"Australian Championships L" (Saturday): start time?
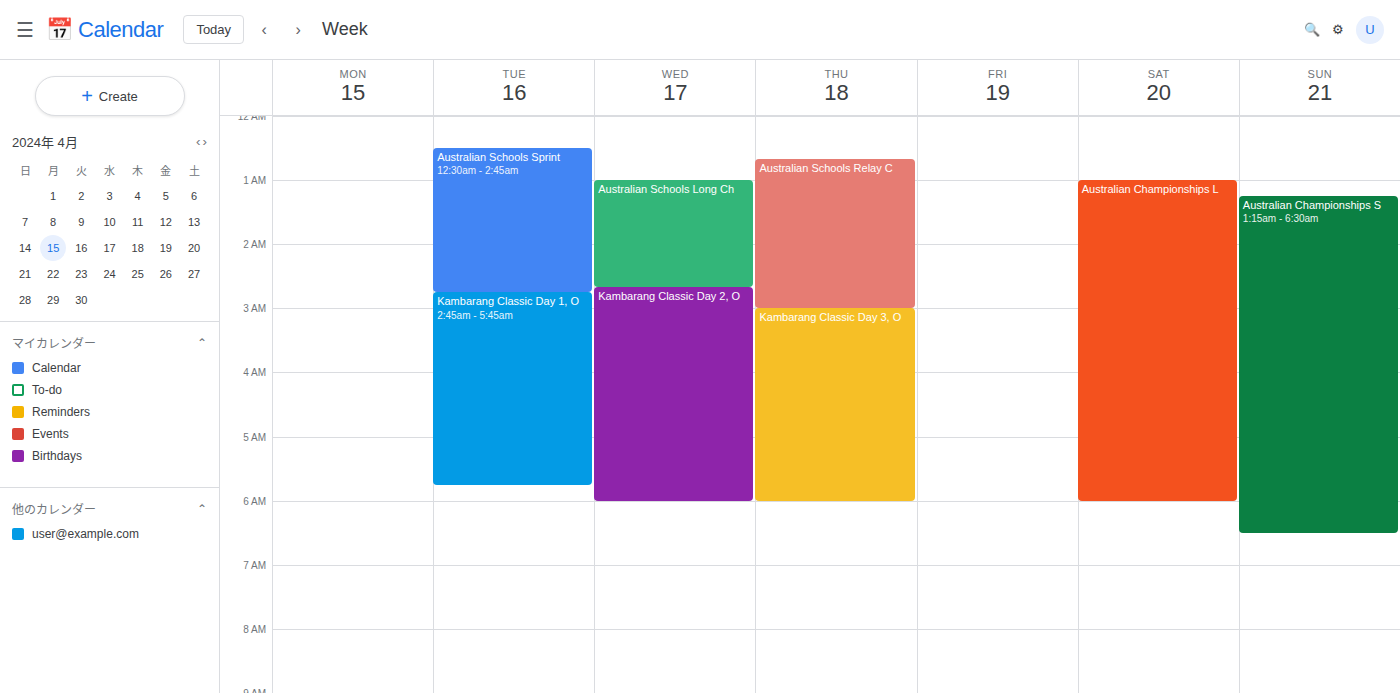
1:00 AM